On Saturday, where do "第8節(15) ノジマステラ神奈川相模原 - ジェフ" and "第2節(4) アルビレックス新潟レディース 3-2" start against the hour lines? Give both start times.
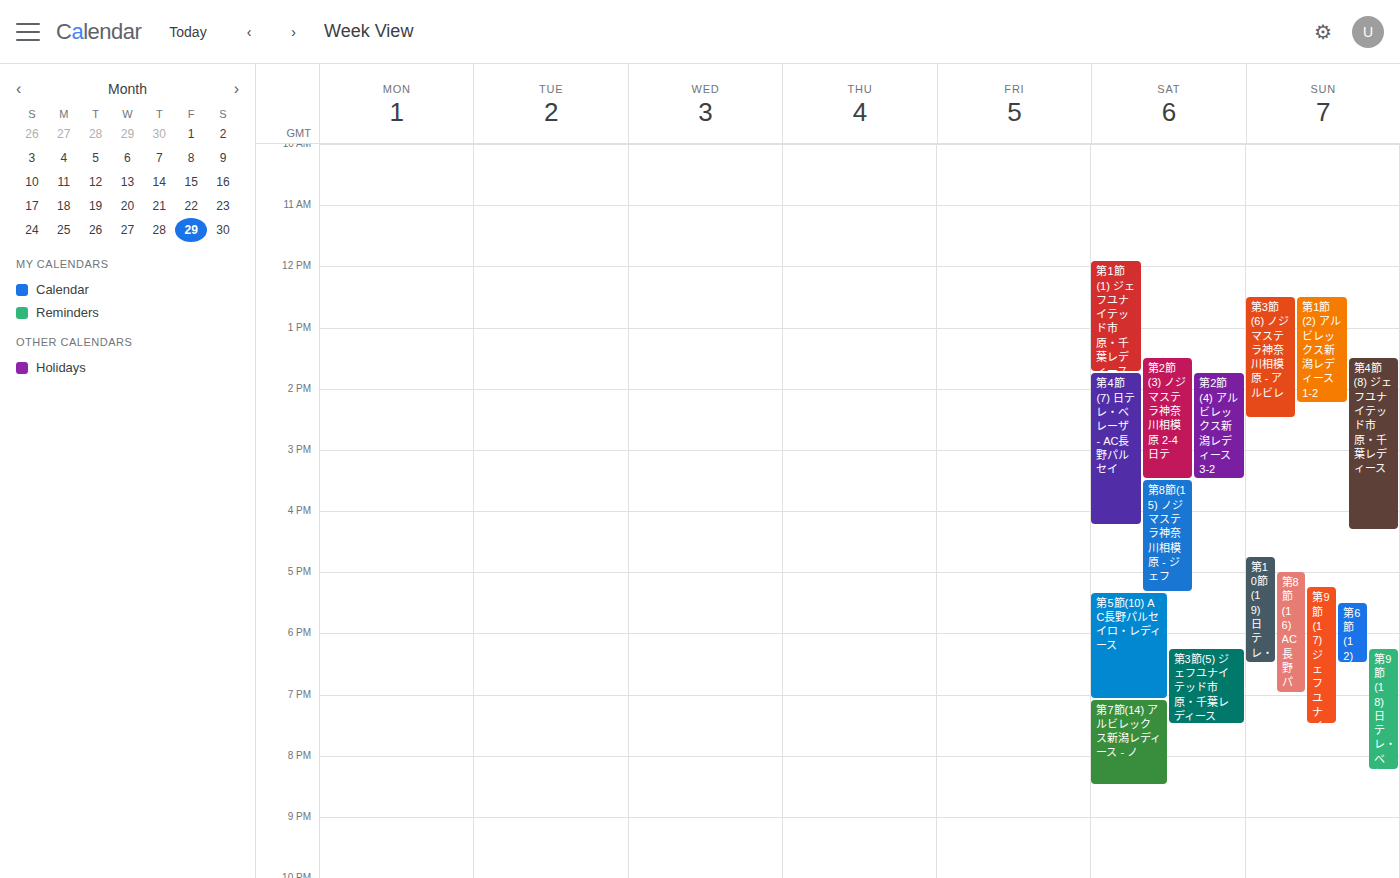
"第8節(15) ノジマステラ神奈川相模原 - ジェフ": 3:30 PM, halfway between the 3 PM and 4 PM lines. "第2節(4) アルビレックス新潟レディース 3-2": 1:45 PM, neither: three quarters of the way from the 1 PM line to the 2 PM line.